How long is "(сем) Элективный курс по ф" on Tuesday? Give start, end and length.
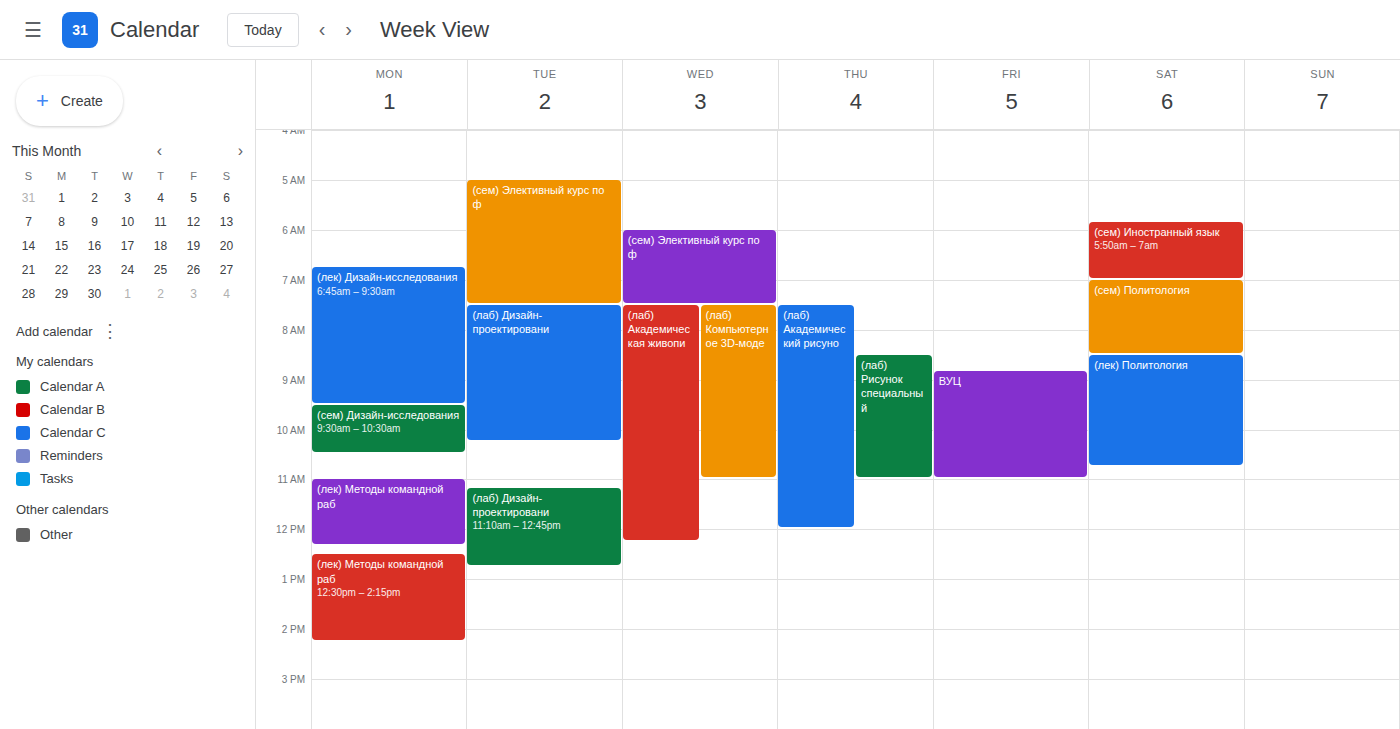
5:00 AM to 7:30 AM, 2 hours 30 minutes